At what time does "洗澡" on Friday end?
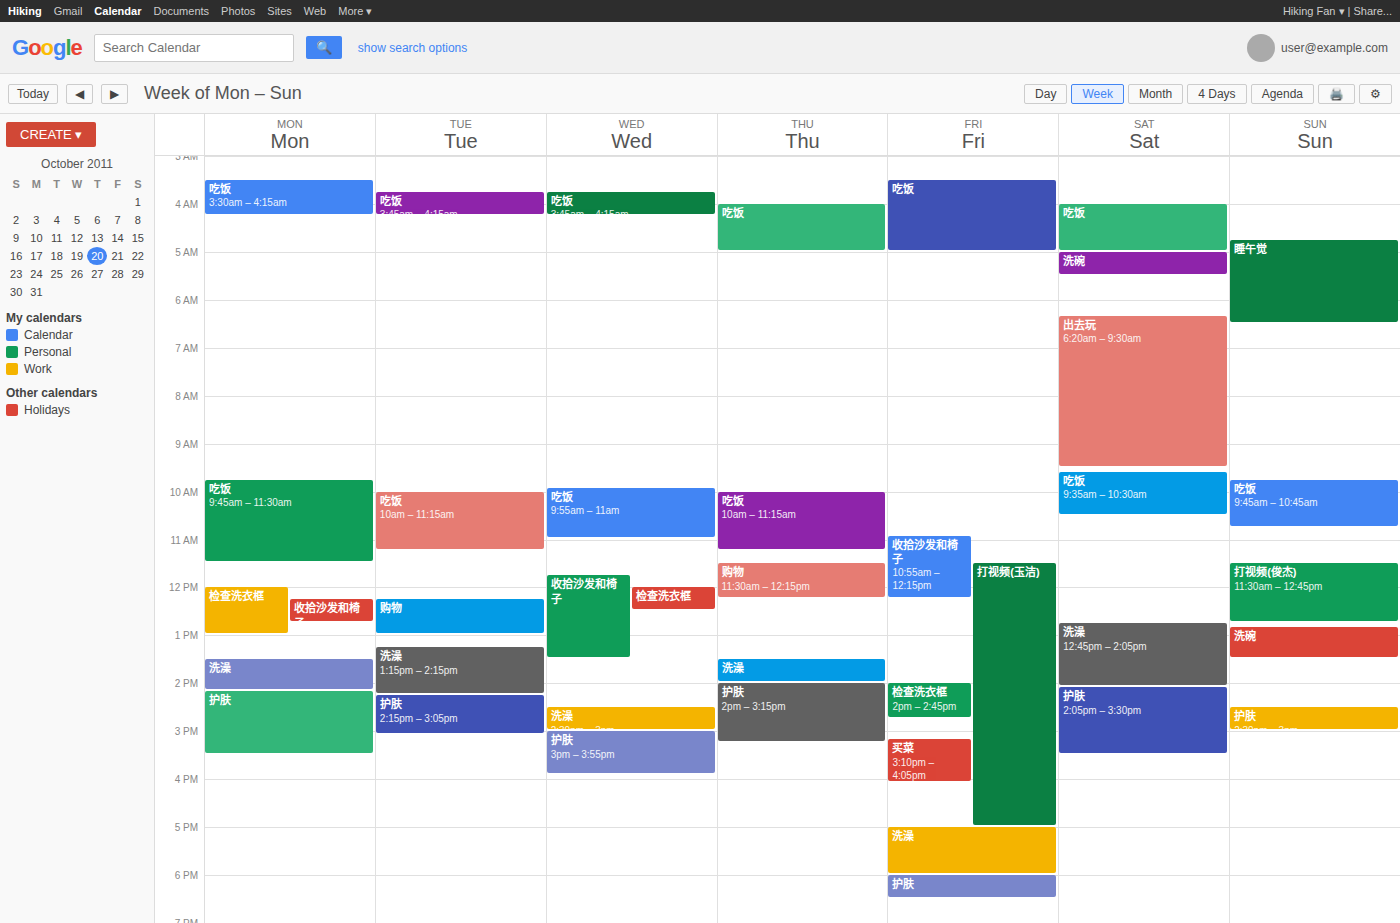
6:00 PM